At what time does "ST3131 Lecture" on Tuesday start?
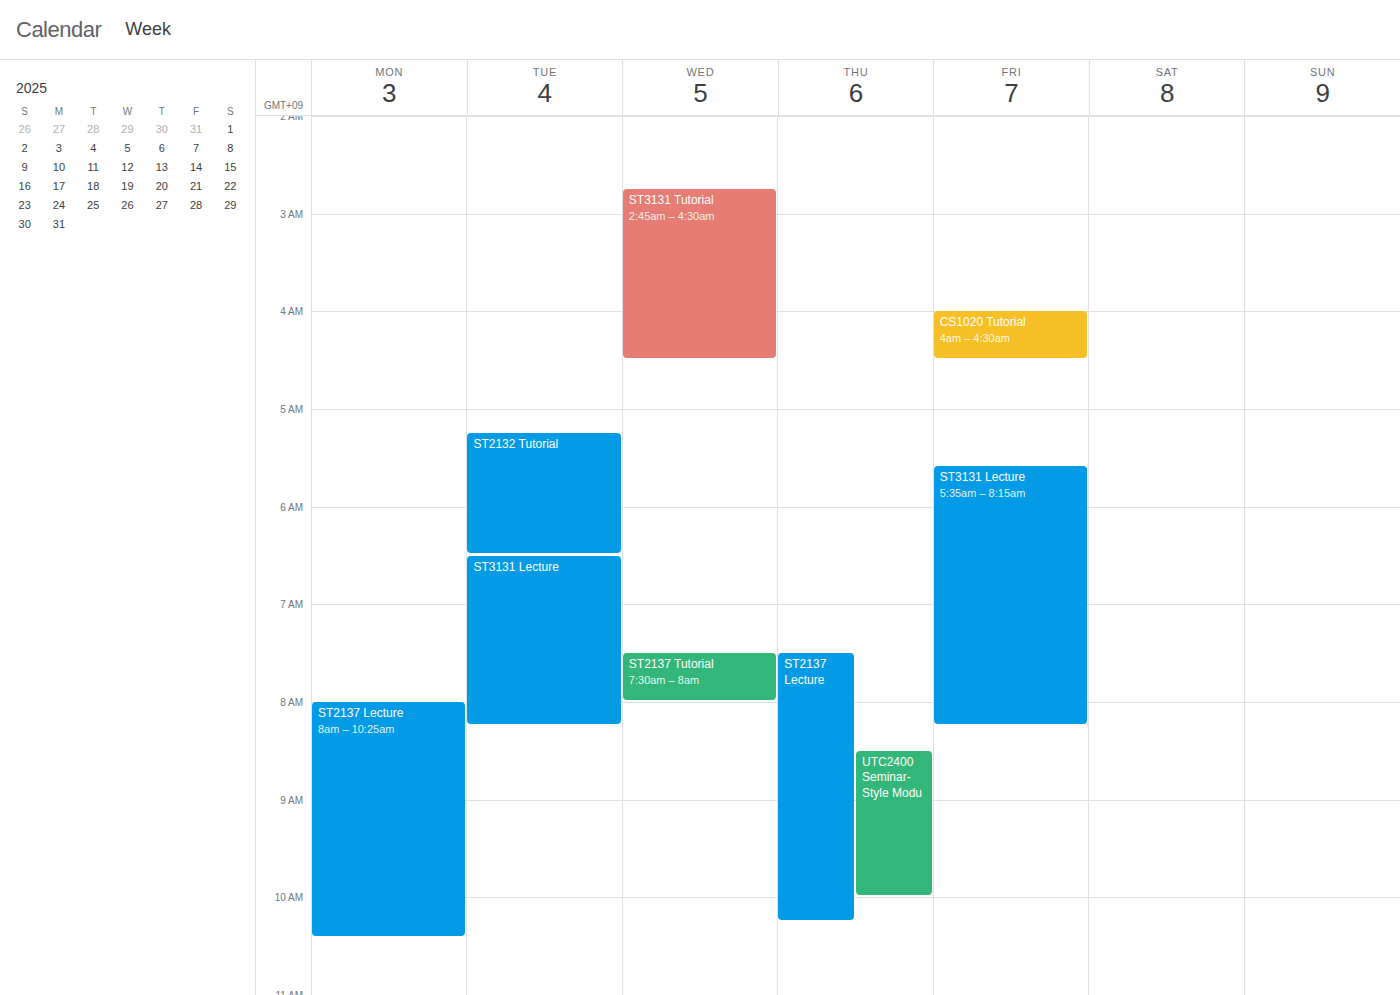
6:30 AM